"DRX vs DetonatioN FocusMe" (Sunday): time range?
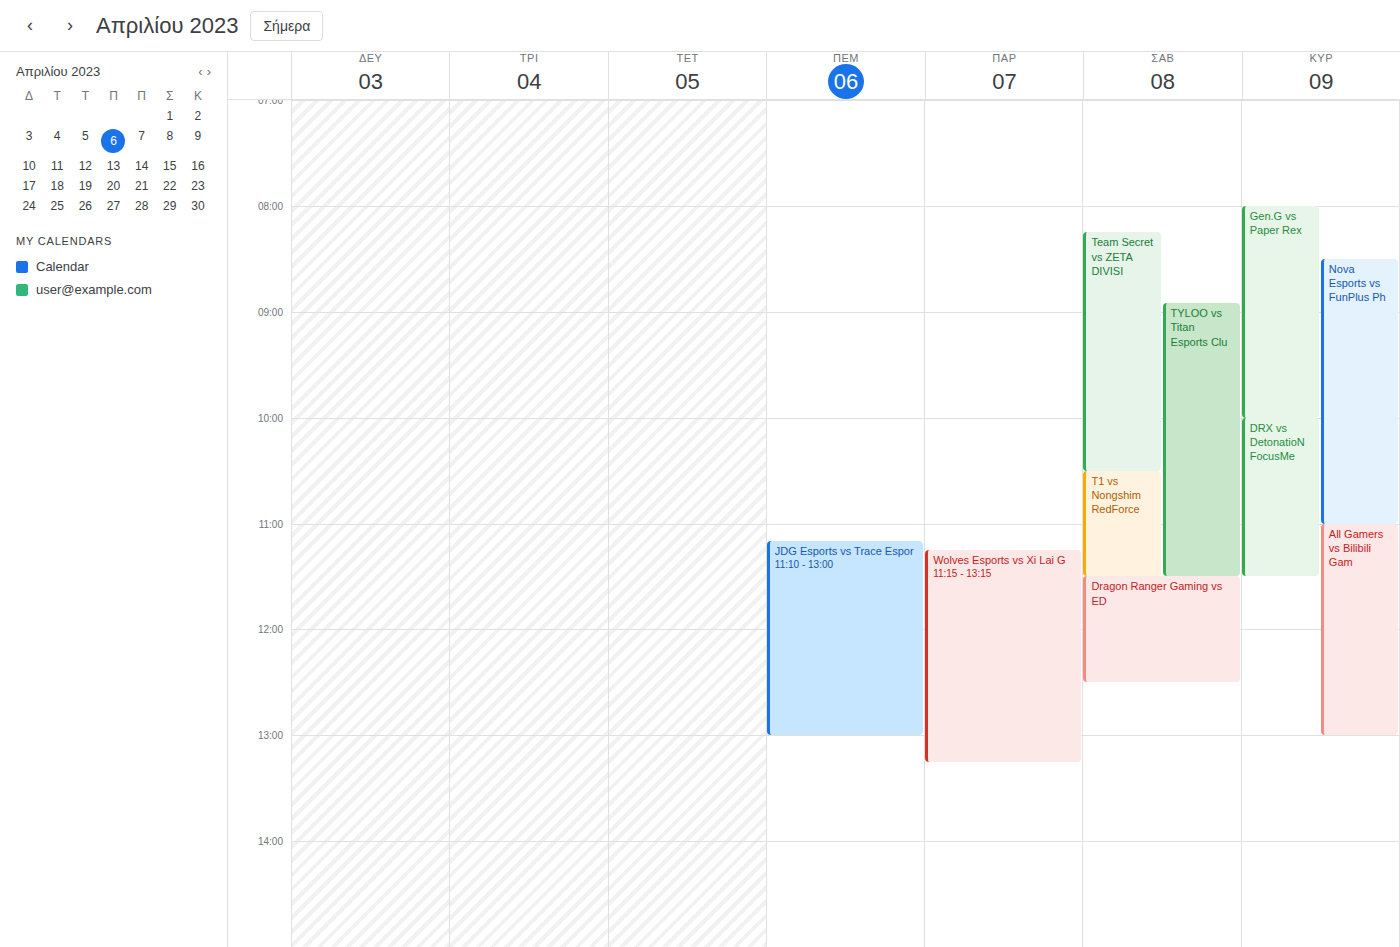
10:00 AM to 11:30 AM